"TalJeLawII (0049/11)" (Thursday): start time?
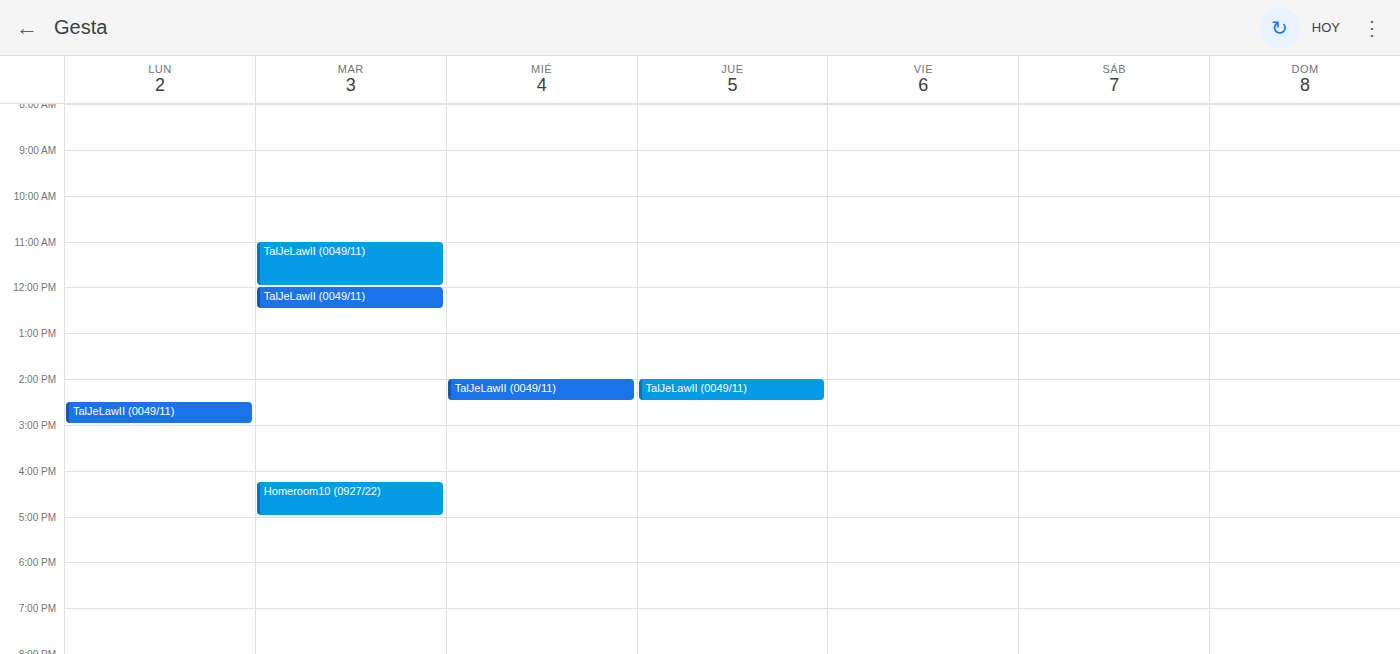
2:00 PM